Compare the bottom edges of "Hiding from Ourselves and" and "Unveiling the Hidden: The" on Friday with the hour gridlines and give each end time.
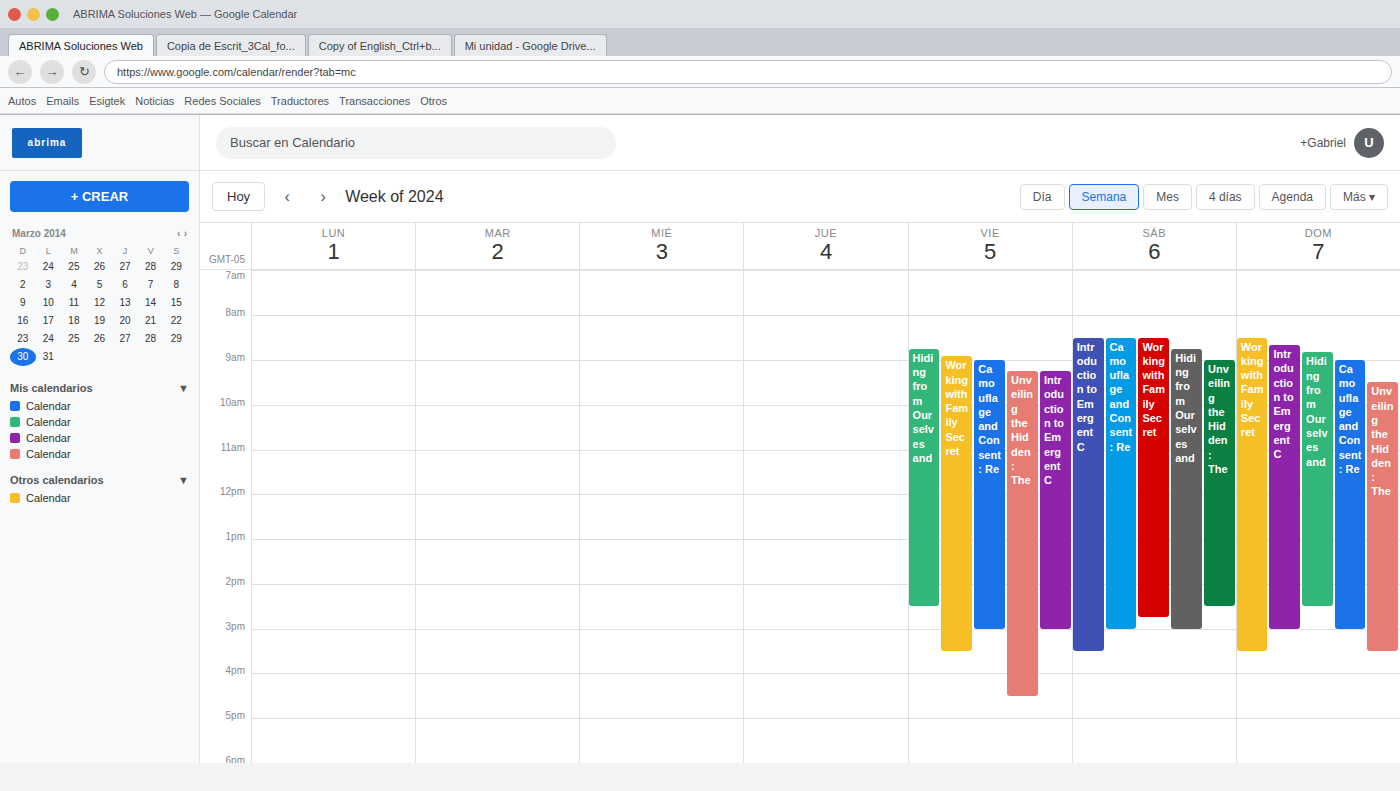
"Hiding from Ourselves and": 2:30 PM, halfway between the 2 PM and 3 PM lines. "Unveiling the Hidden: The": 4:30 PM, halfway between the 4 PM and 5 PM lines.